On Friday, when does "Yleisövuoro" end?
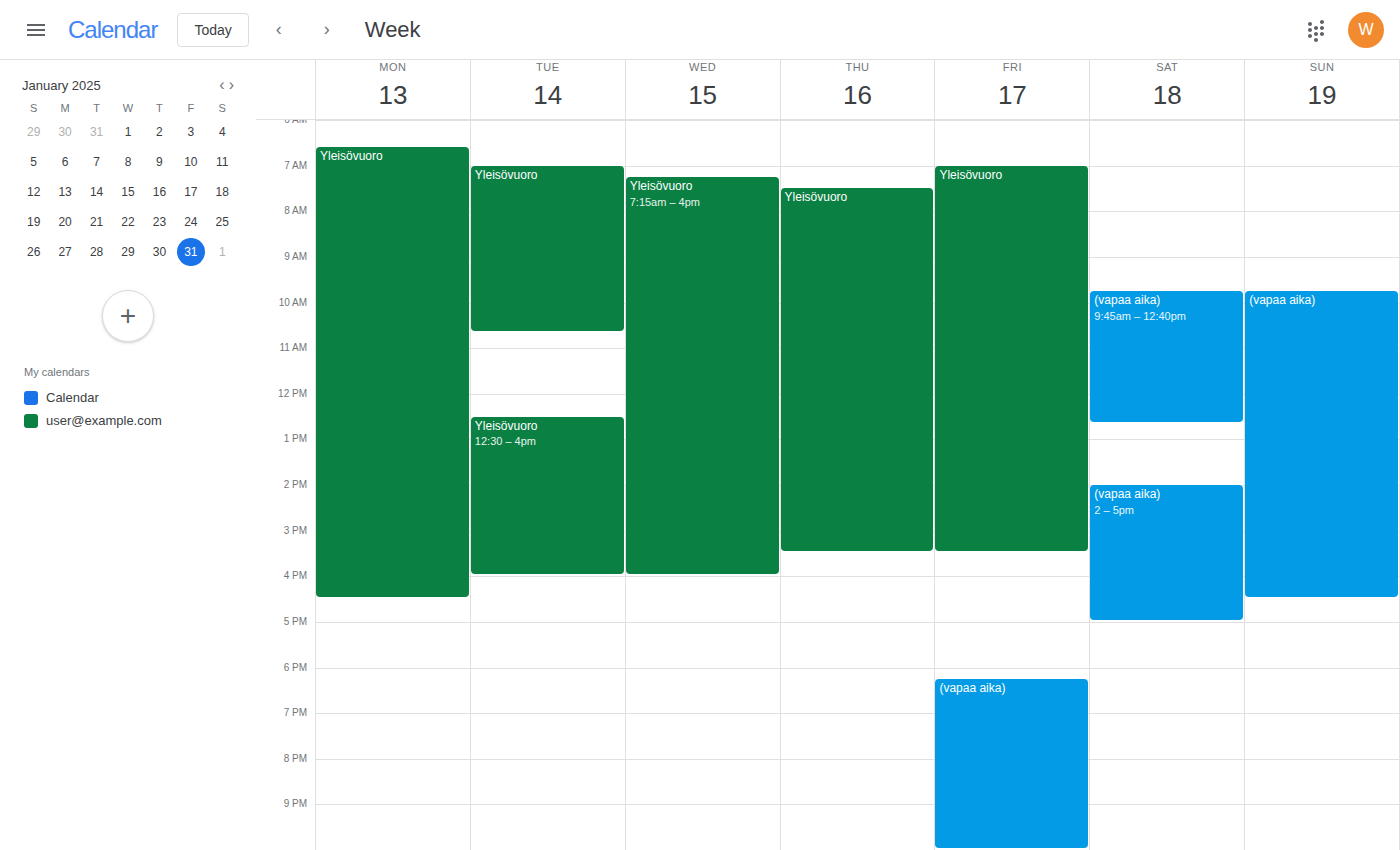
3:30 PM